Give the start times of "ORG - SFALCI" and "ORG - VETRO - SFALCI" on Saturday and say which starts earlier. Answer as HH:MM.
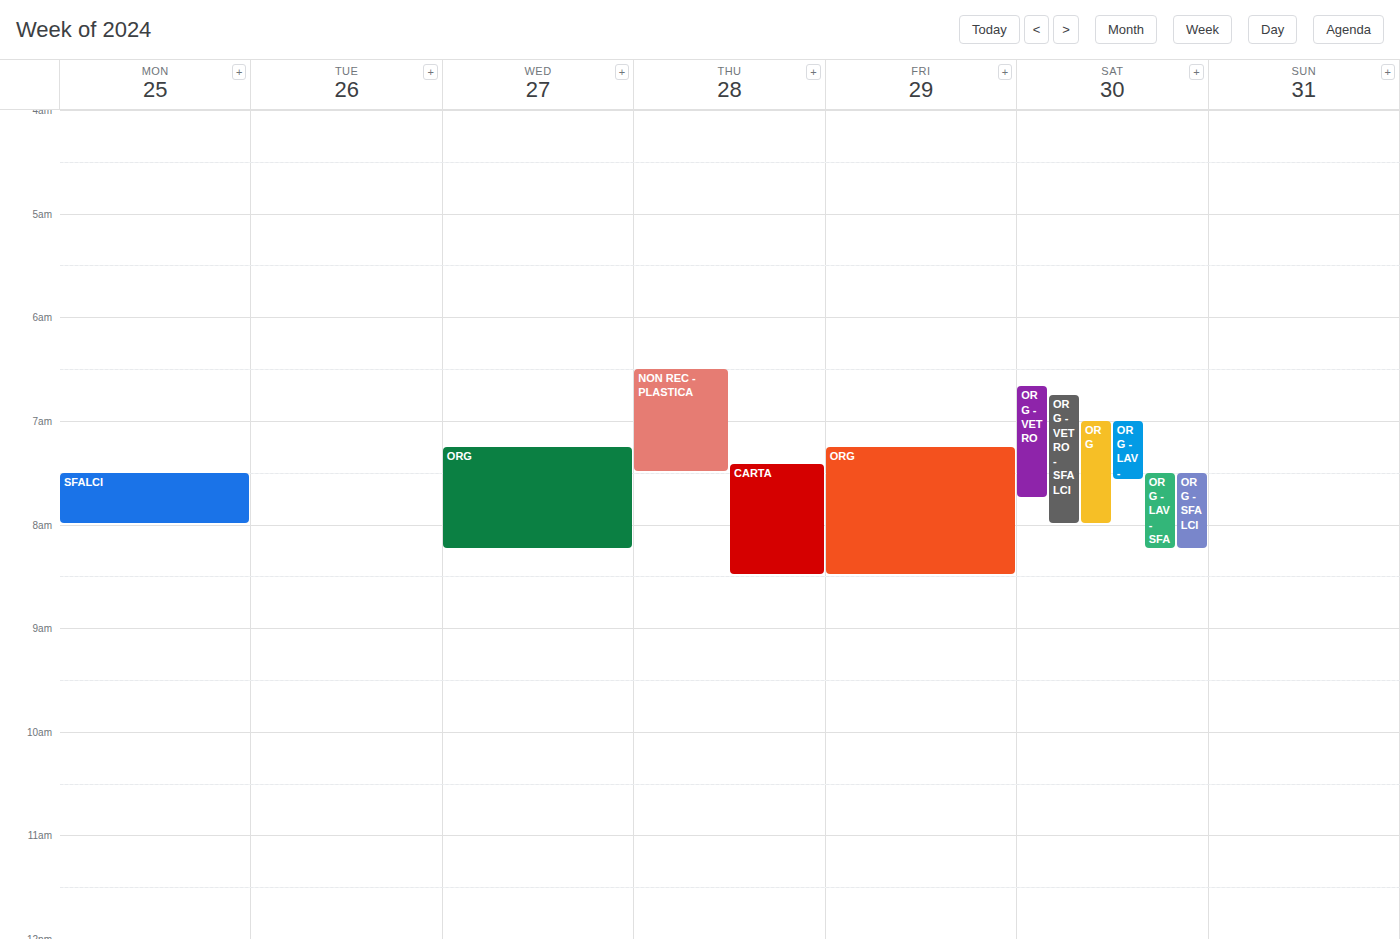
"ORG - VETRO - SFALCI" 06:45; "ORG - SFALCI" 07:30.